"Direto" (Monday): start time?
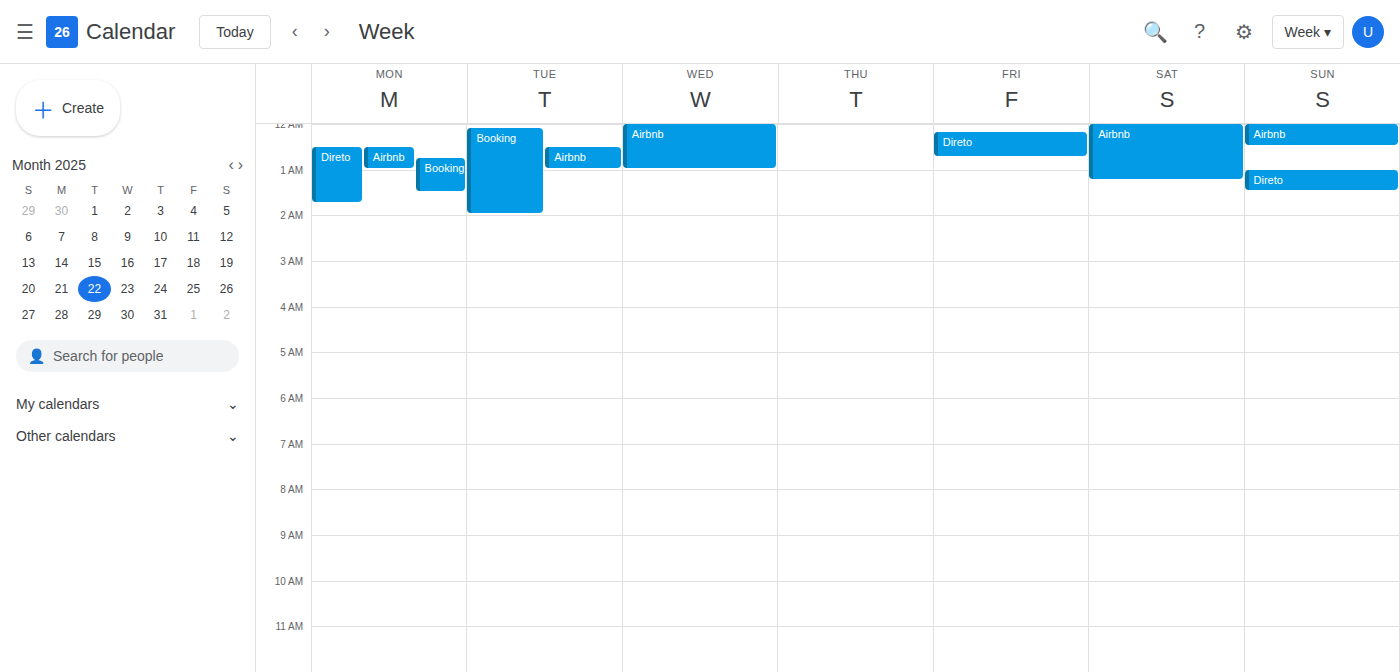
12:30 AM